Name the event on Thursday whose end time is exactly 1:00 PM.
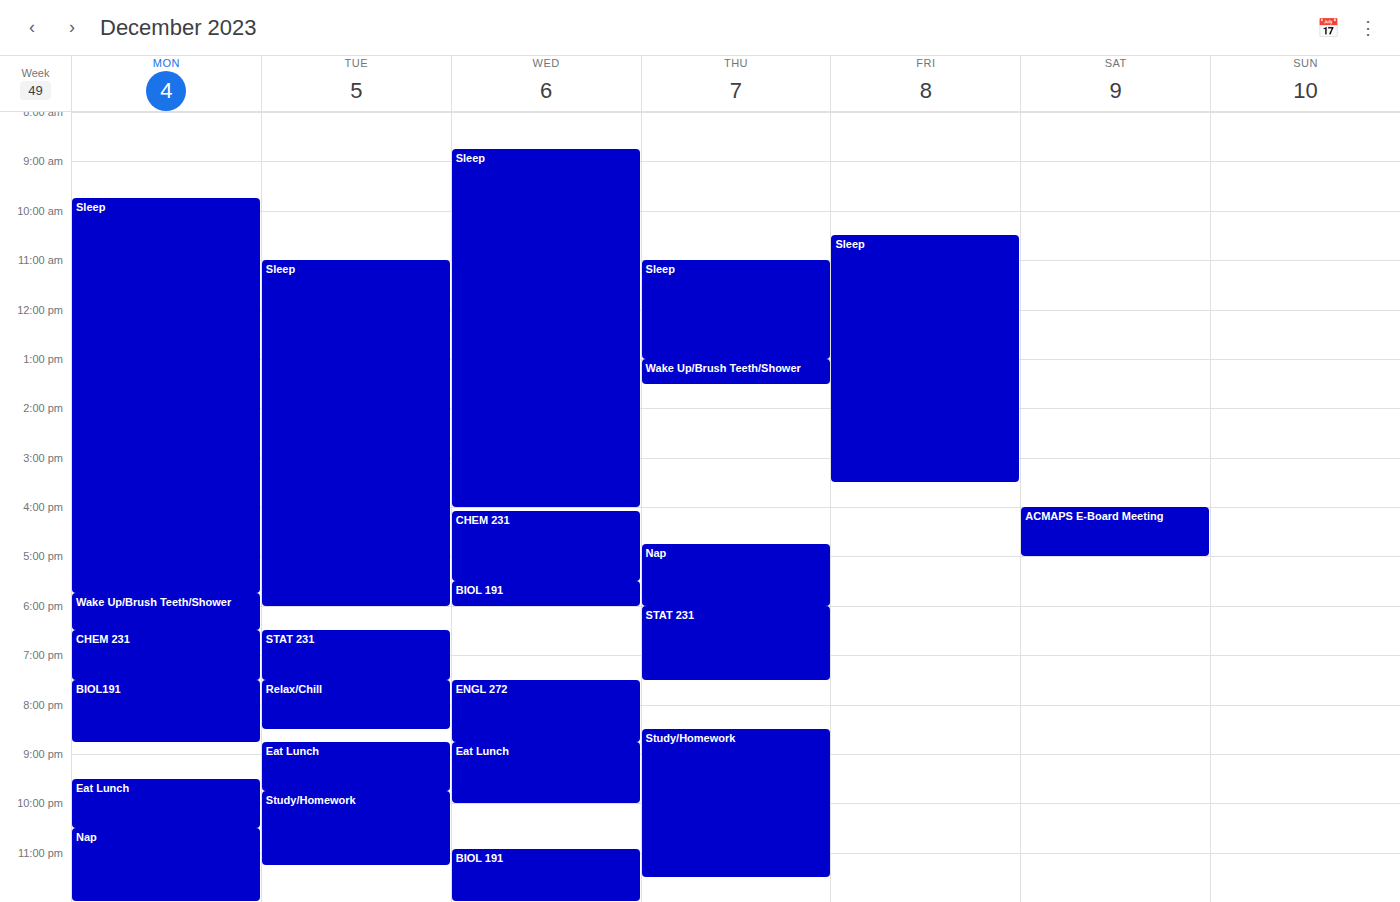
"Sleep"